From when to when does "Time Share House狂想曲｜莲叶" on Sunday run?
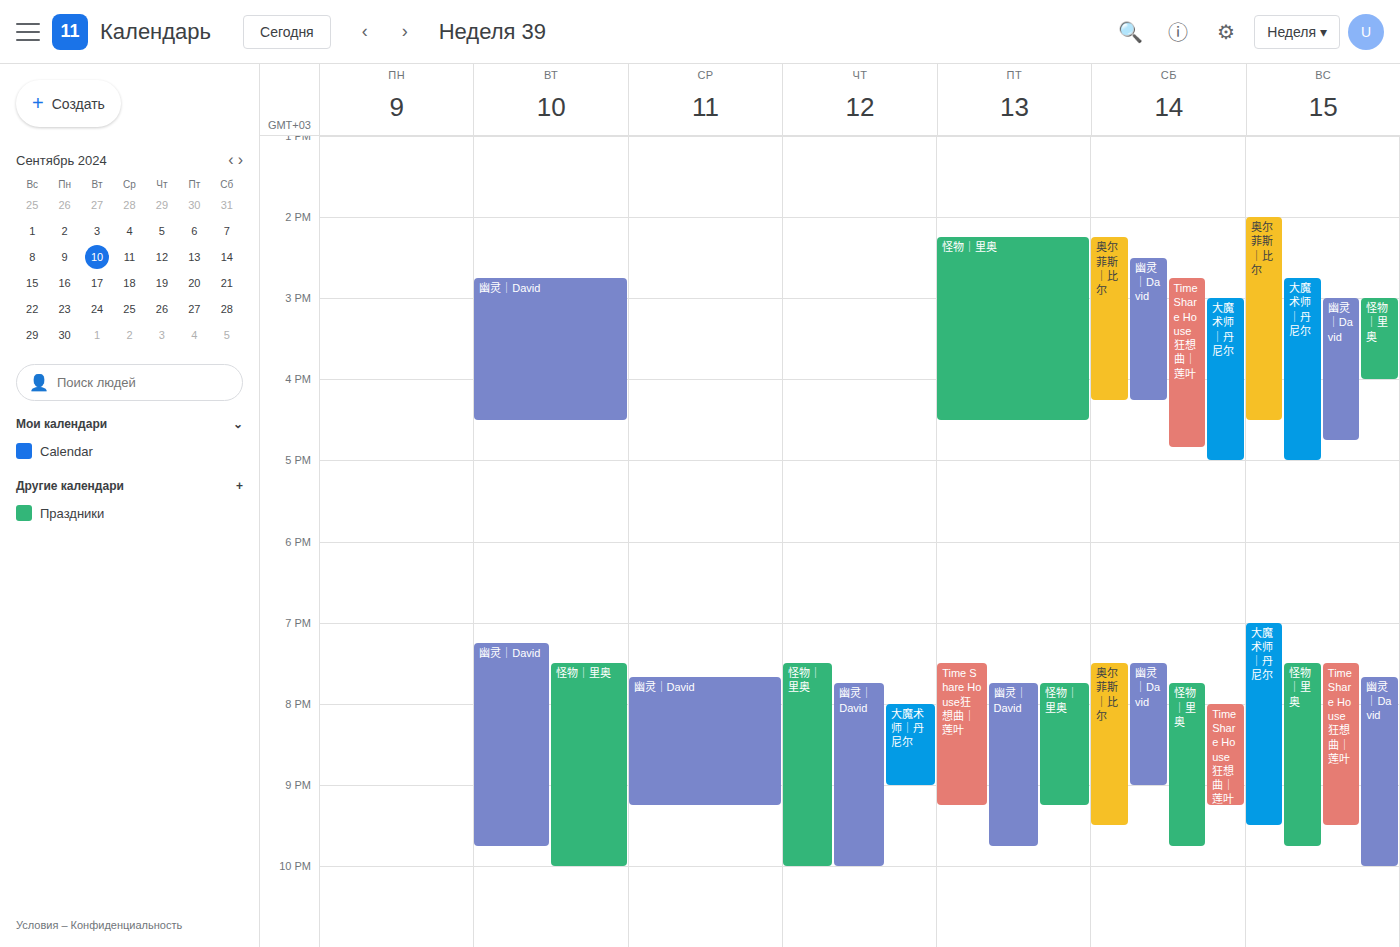
7:30 PM to 9:30 PM